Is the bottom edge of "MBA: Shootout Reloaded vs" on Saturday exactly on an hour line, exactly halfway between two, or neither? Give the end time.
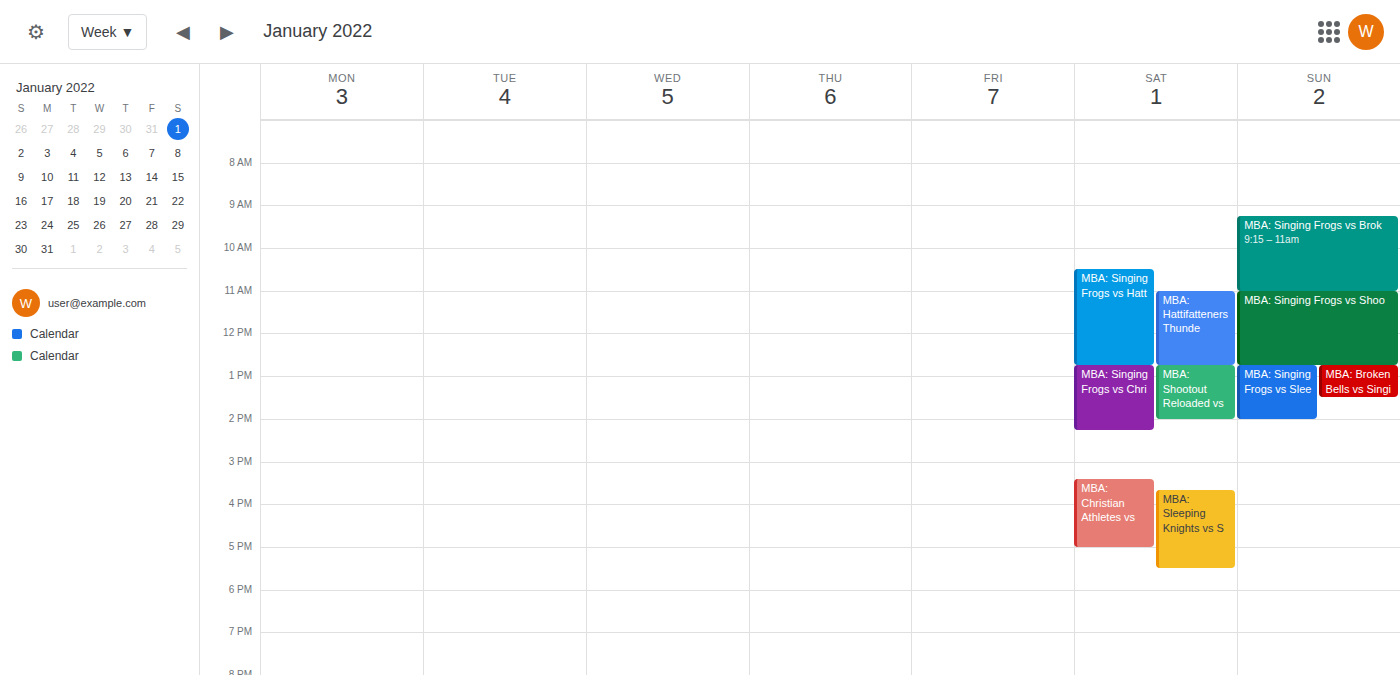
2:00 PM -- exactly on the 2 PM line.